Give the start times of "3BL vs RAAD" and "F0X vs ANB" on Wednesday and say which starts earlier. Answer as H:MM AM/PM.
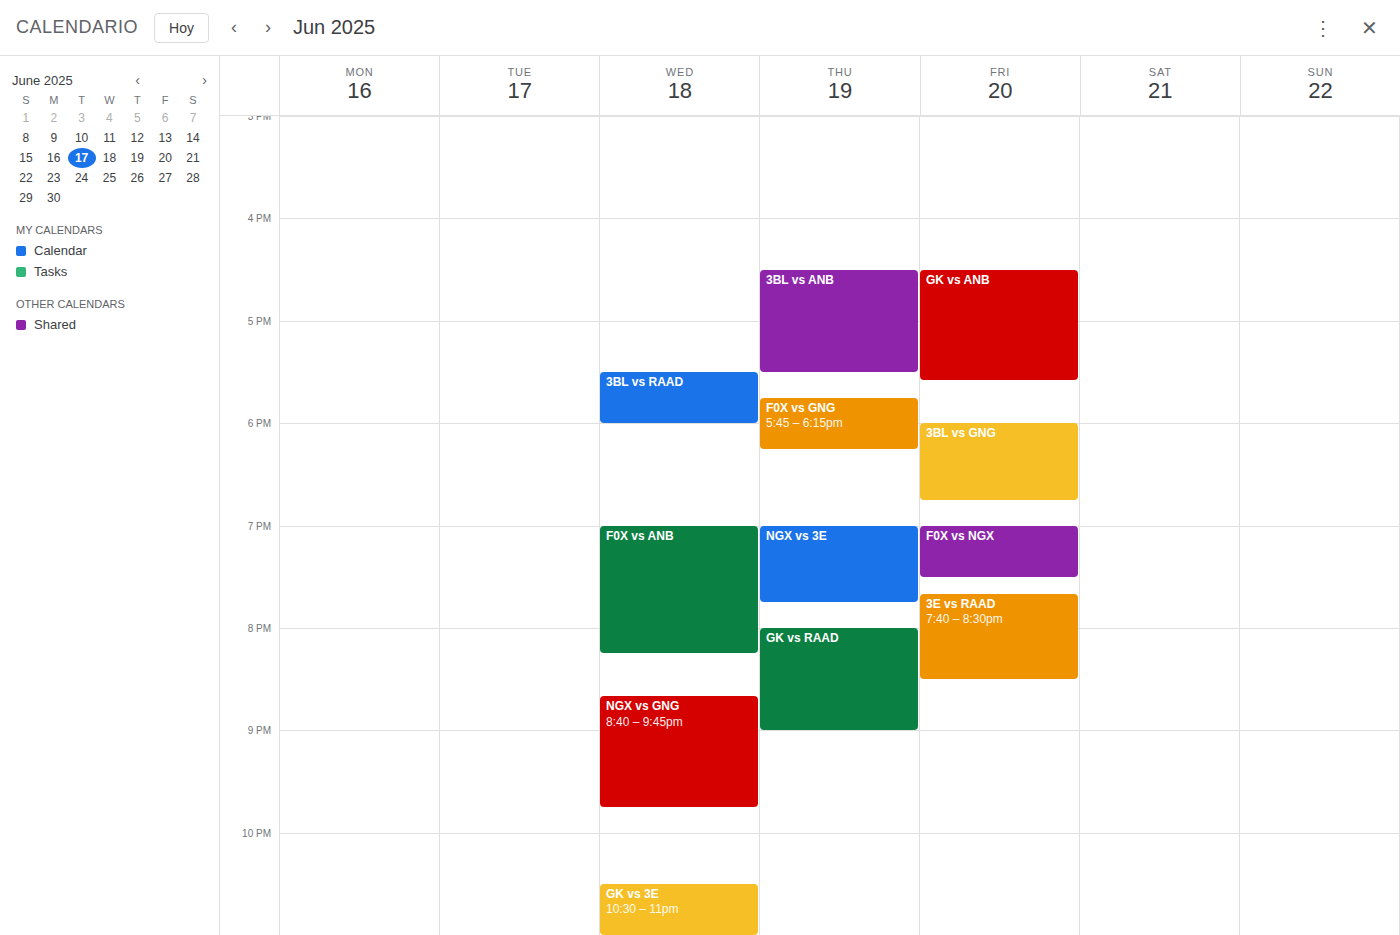
"3BL vs RAAD" 5:30 PM; "F0X vs ANB" 7:00 PM.